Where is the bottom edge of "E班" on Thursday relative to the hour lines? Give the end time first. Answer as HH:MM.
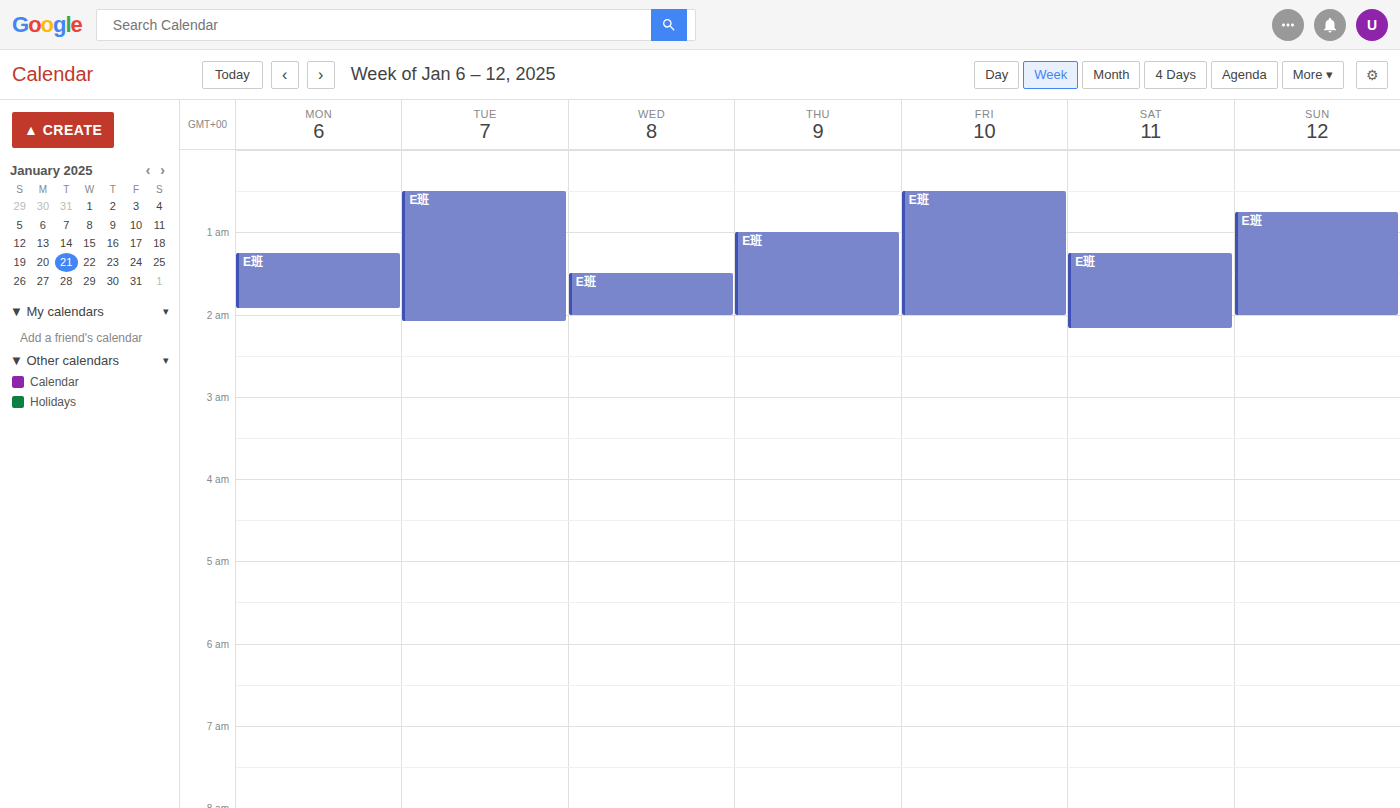
02:00 -- exactly on the 02:00 line.